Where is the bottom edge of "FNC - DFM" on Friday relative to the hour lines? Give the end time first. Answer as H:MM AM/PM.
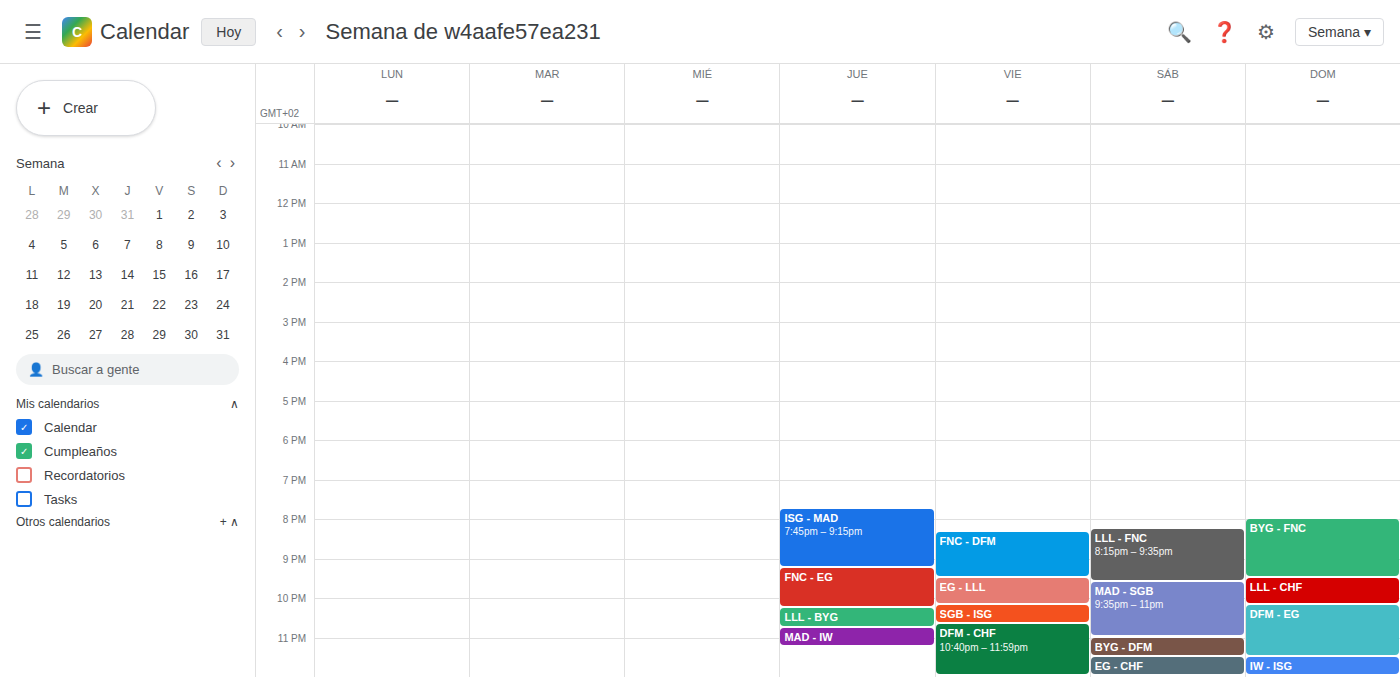
9:30 PM -- halfway between the 9 PM and 10 PM lines.